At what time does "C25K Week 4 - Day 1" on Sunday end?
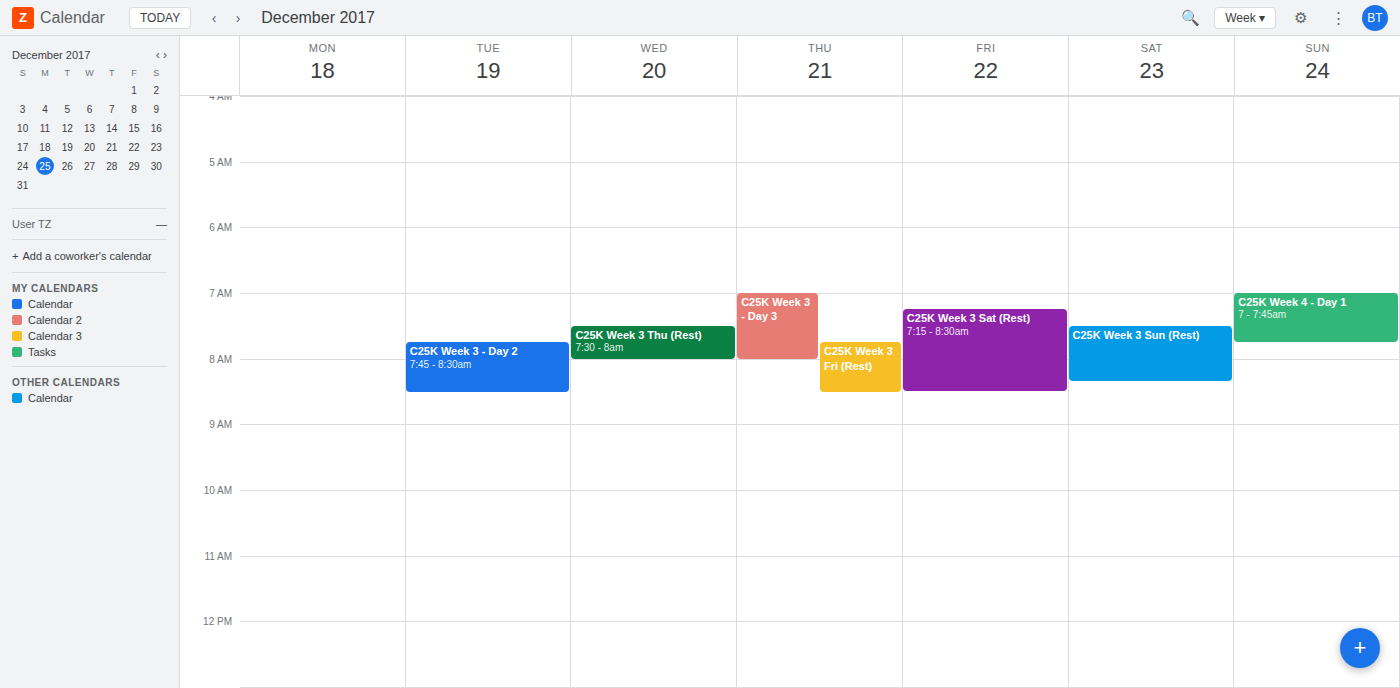
7:45 AM